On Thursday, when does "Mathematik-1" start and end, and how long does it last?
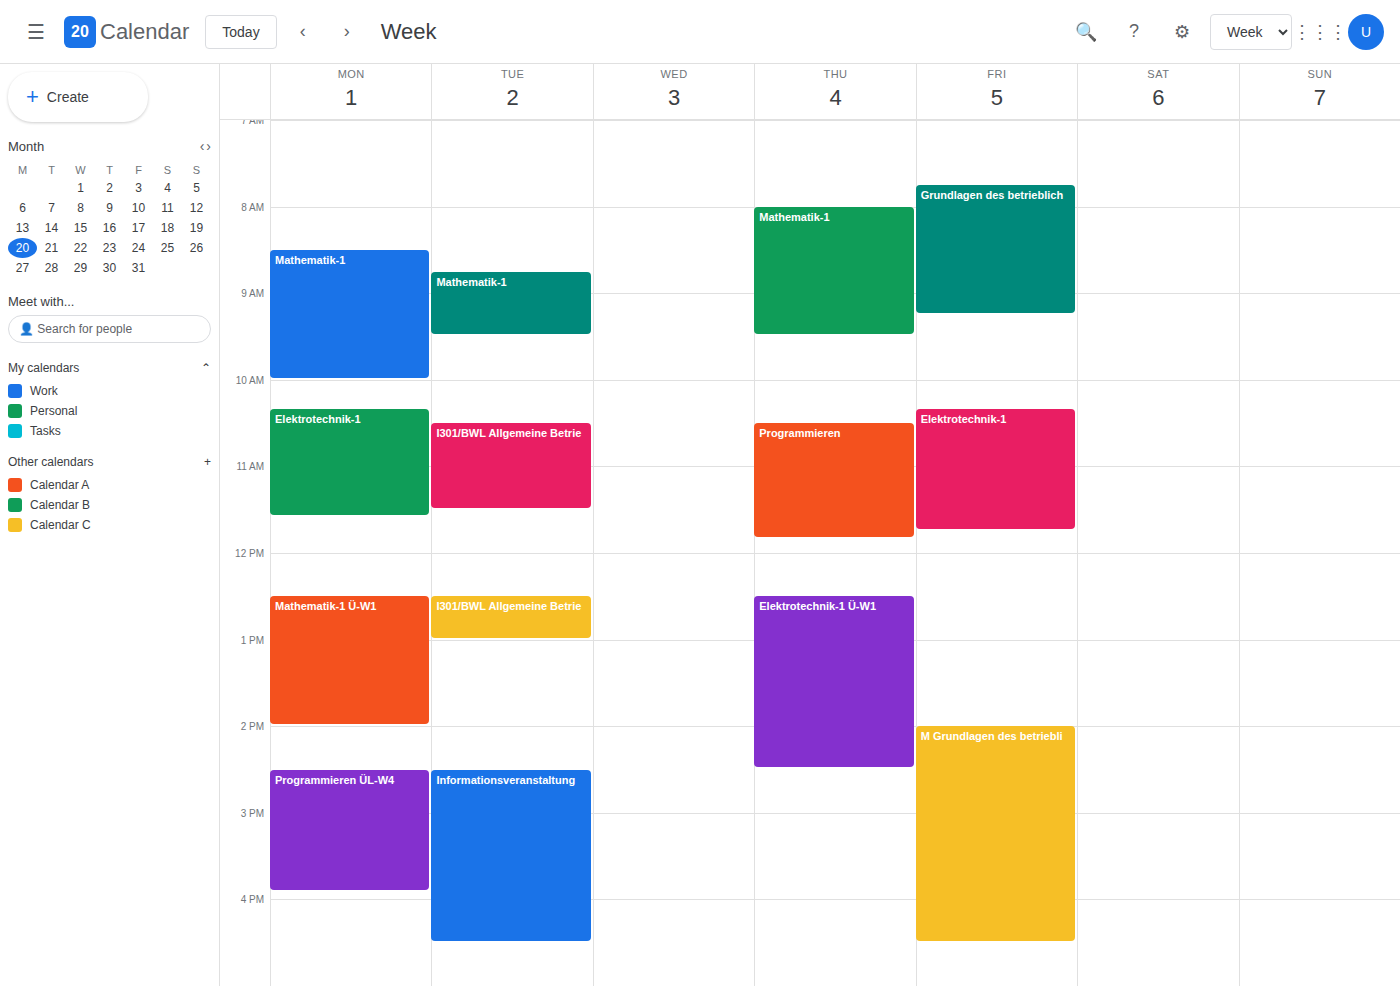
8:00 AM to 9:30 AM, 1 hour 30 minutes